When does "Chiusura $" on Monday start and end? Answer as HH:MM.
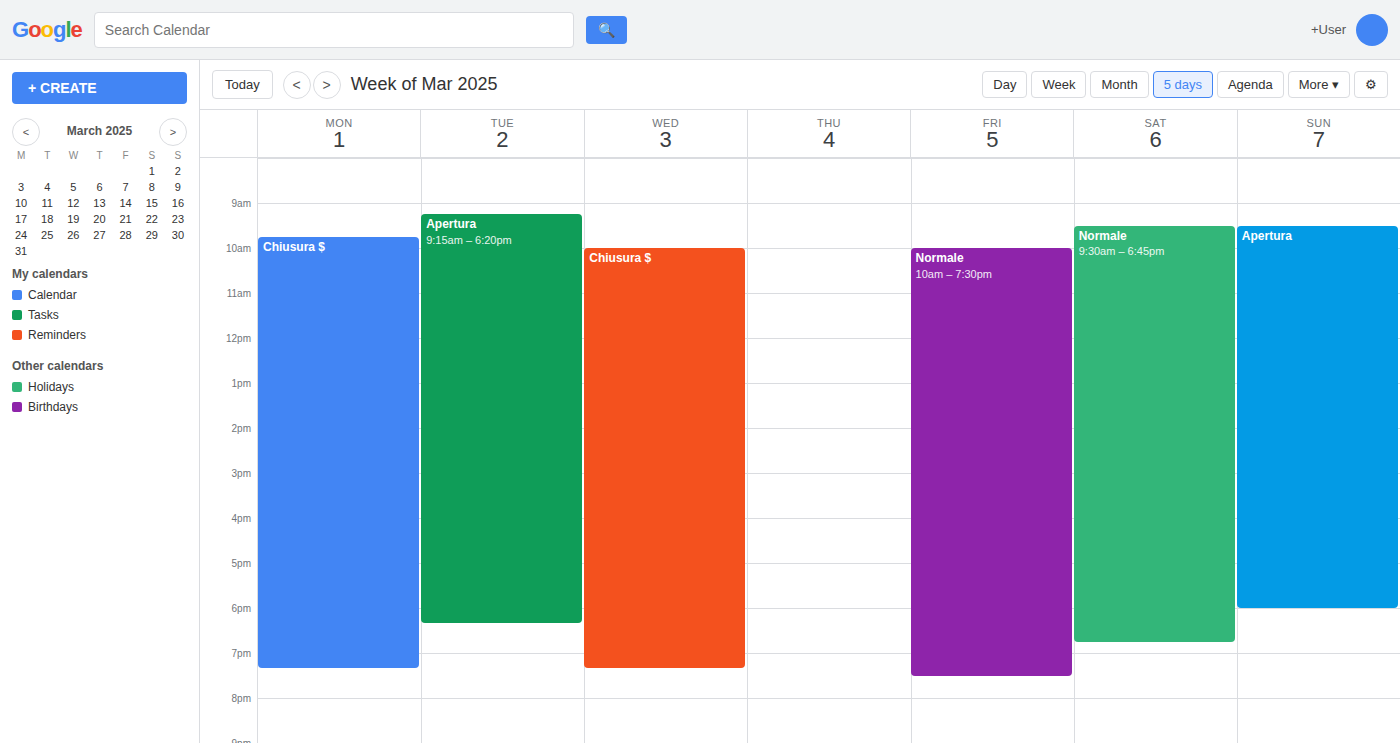
09:45 to 19:20